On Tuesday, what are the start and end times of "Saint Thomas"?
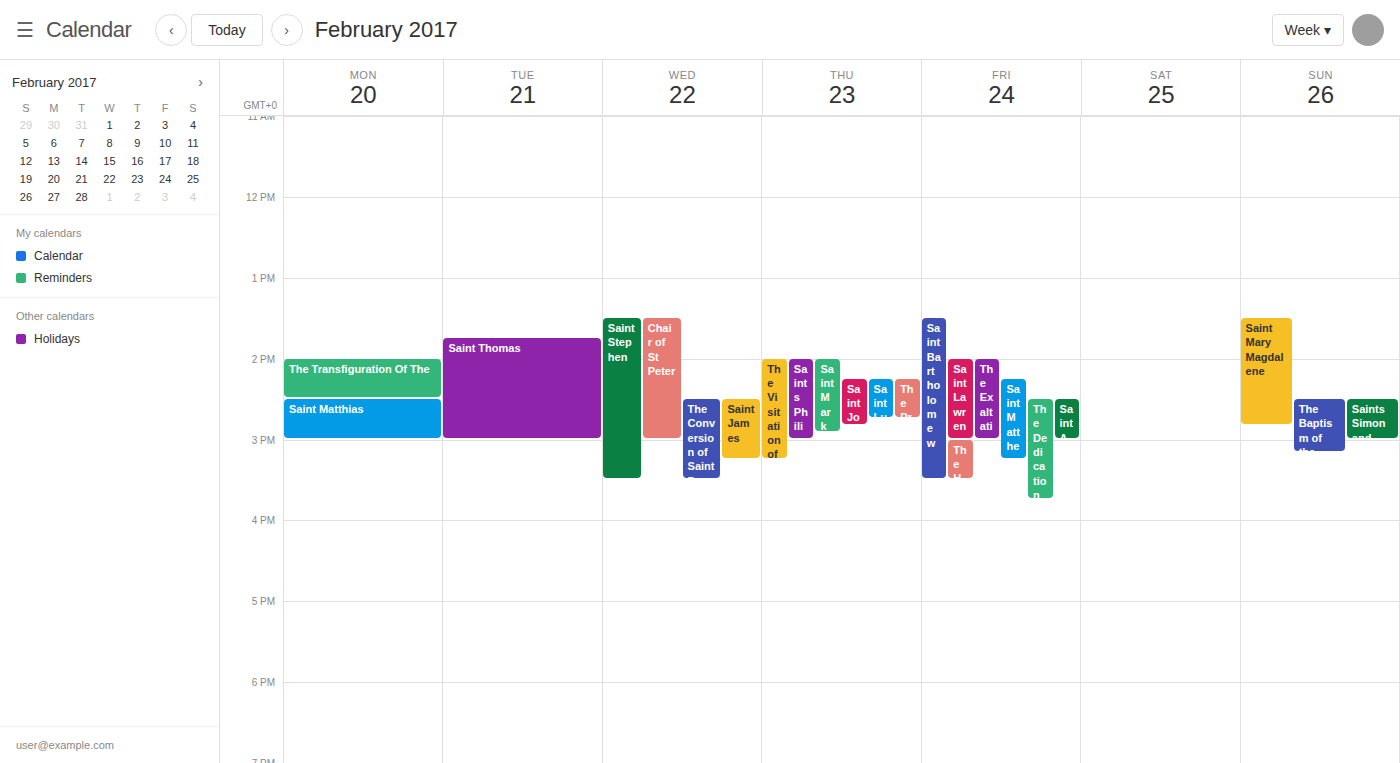
13:45 to 15:00